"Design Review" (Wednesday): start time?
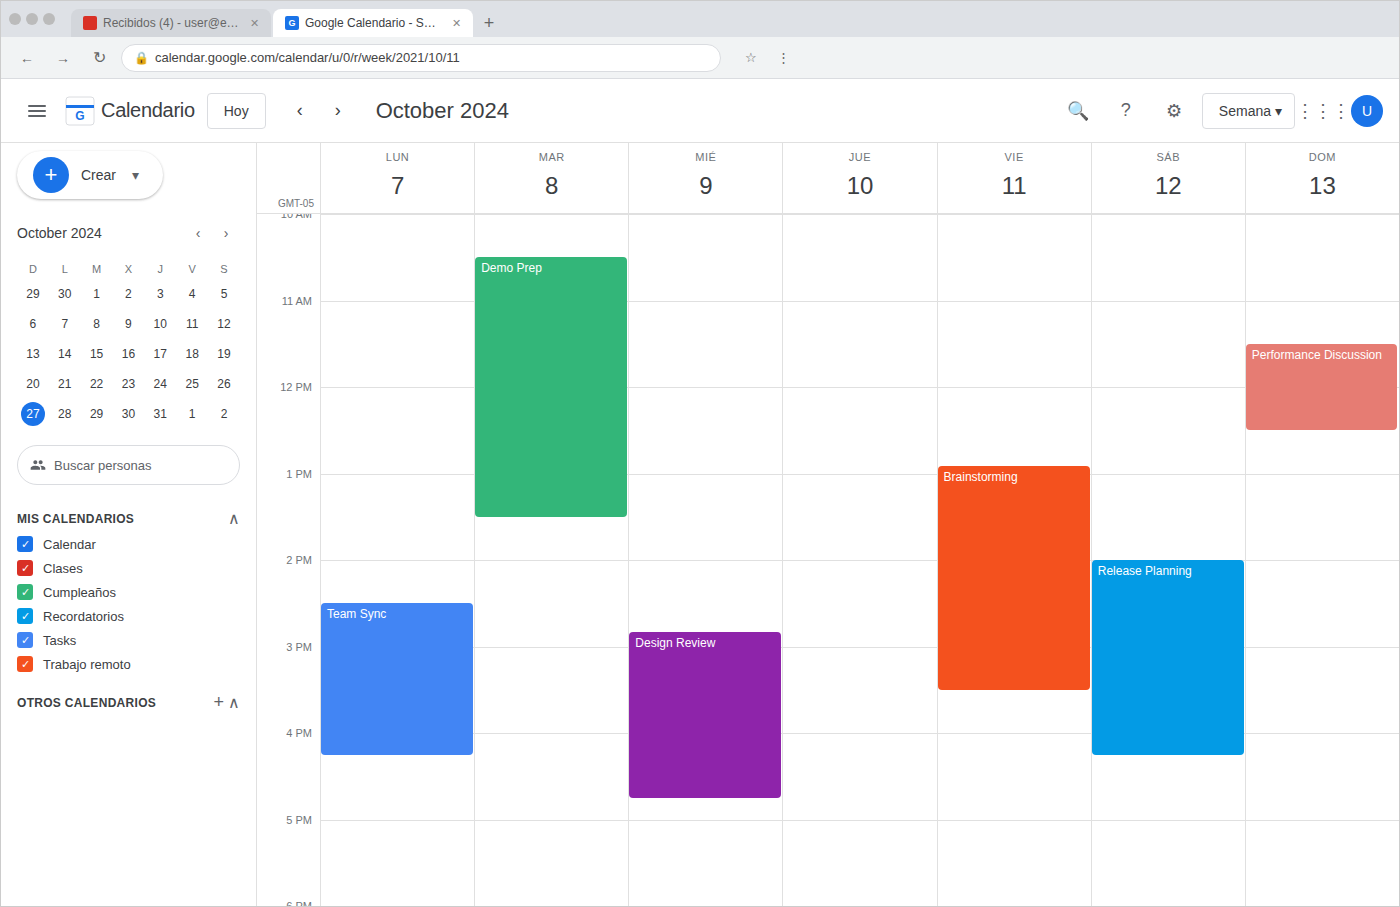
2:50 PM